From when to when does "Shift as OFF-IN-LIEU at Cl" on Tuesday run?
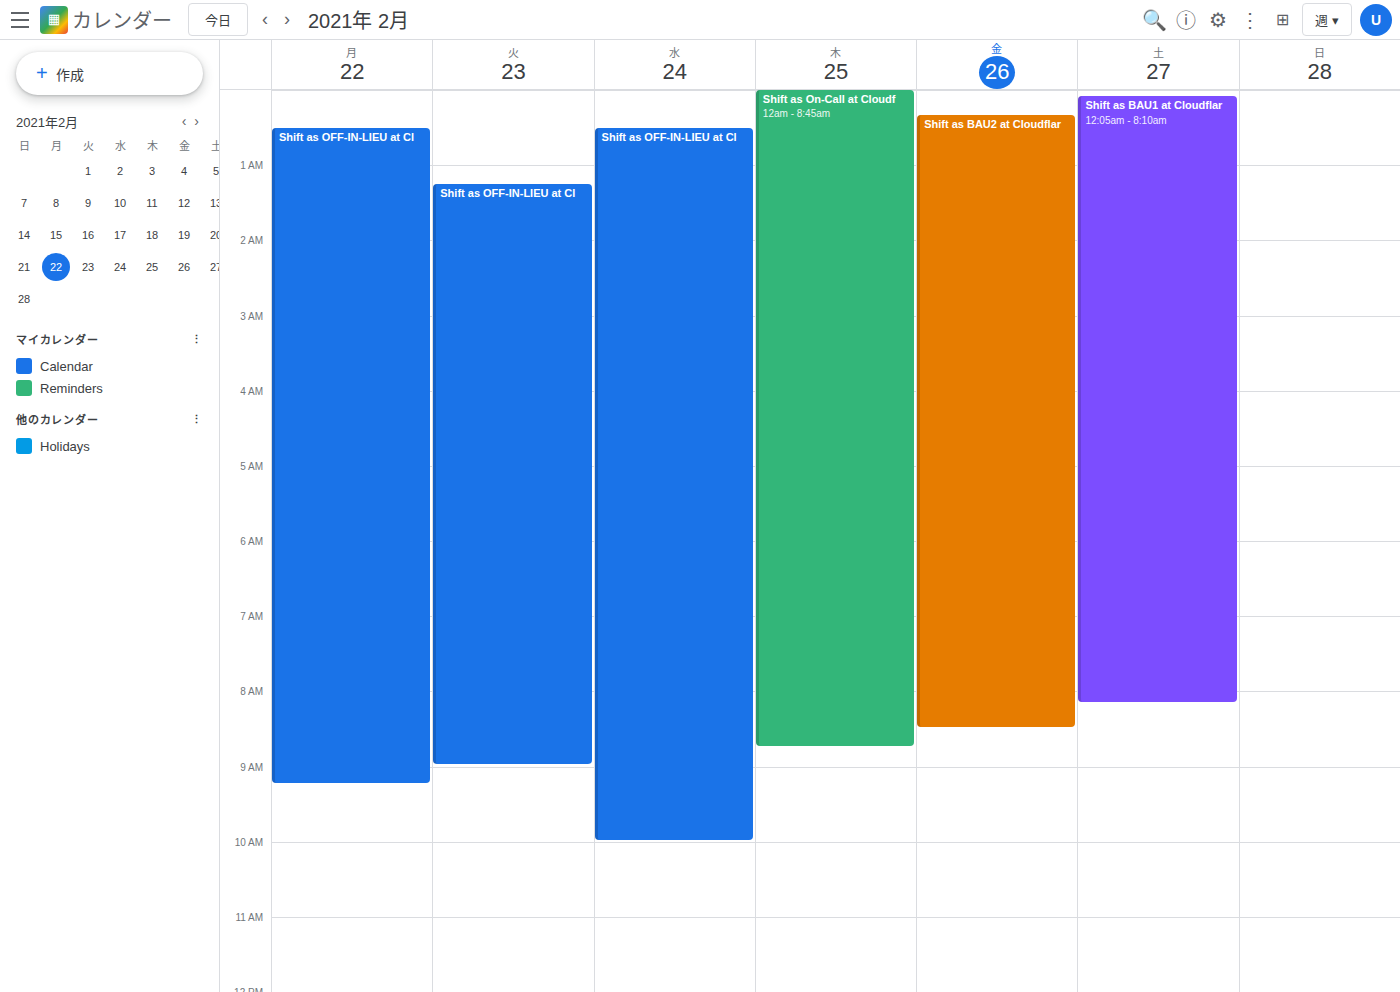
1:15 AM to 9:00 AM